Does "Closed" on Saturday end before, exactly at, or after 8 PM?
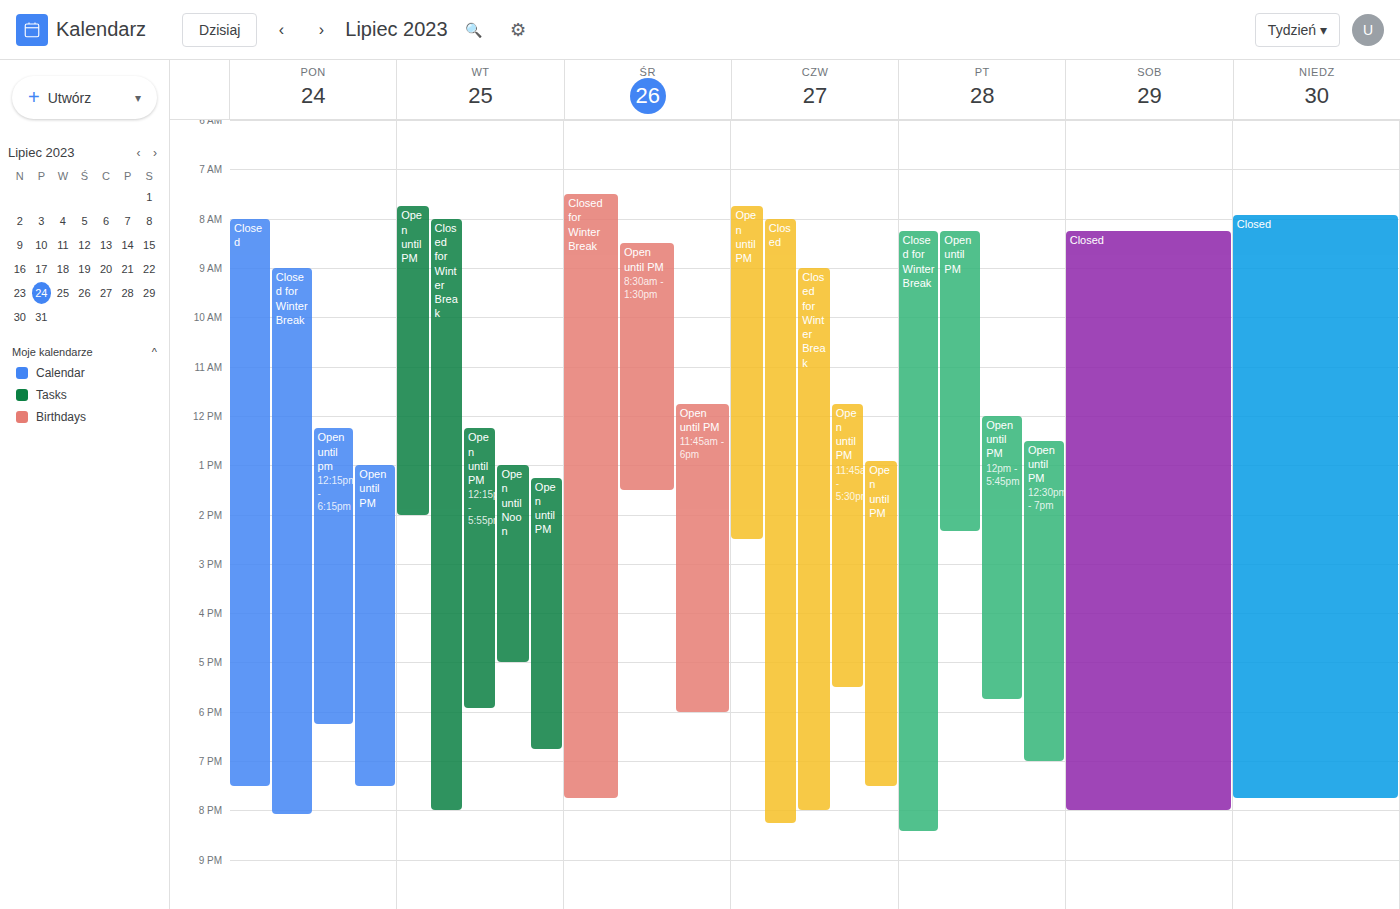
8:00 PM -- exactly at 8 PM, on the 8 PM line.